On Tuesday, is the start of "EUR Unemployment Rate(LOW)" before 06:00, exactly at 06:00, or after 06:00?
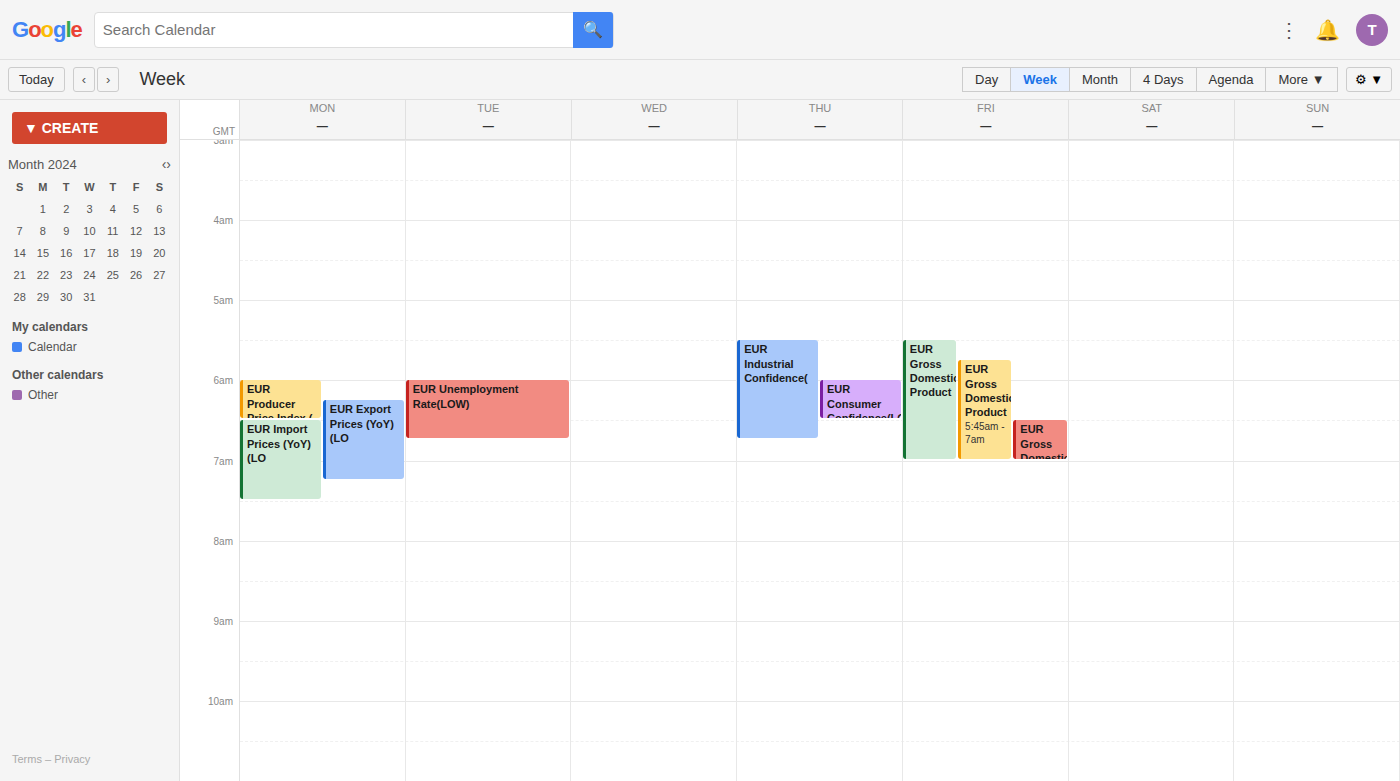
06:00 -- exactly at 06:00, on the 06:00 line.